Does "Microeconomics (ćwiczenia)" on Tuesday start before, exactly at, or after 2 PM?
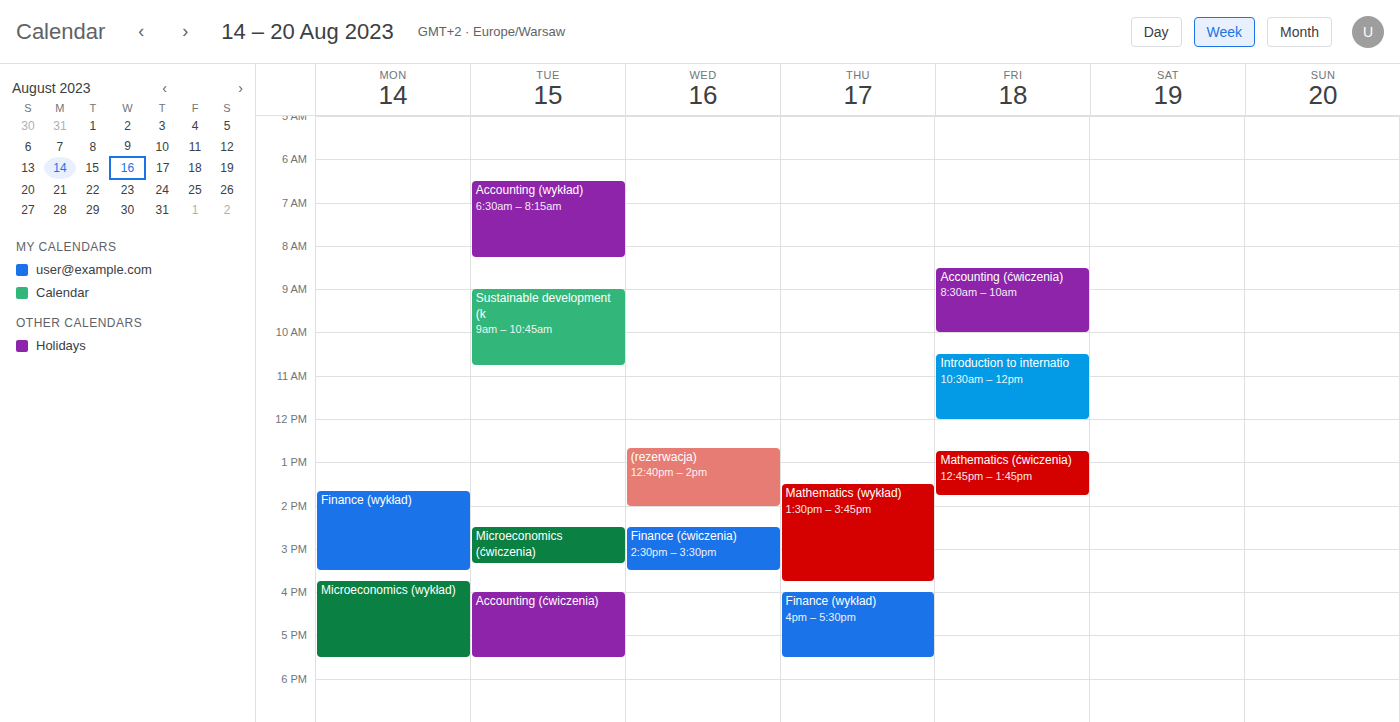
2:30 PM -- after 2 PM, 30 minutes below the 2 PM line.